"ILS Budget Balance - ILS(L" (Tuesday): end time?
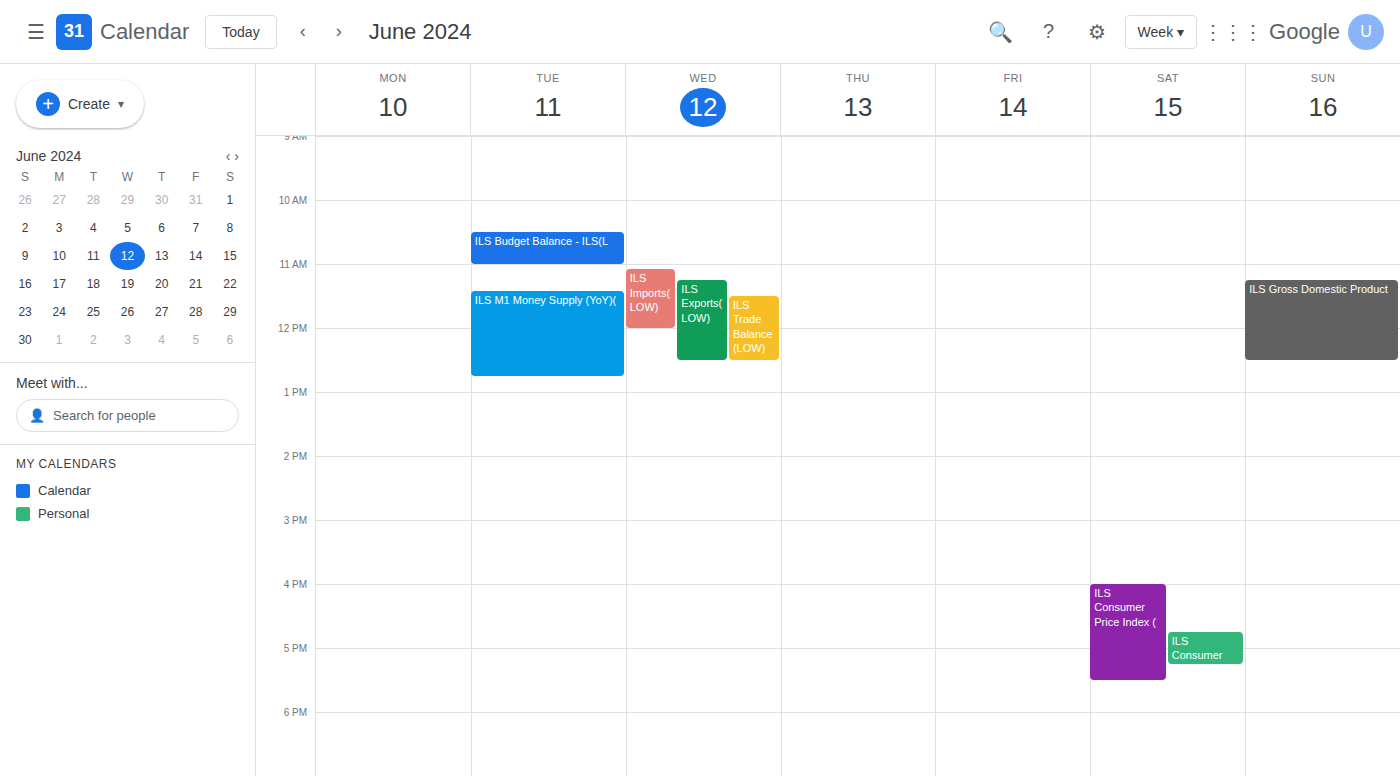
11:00 AM